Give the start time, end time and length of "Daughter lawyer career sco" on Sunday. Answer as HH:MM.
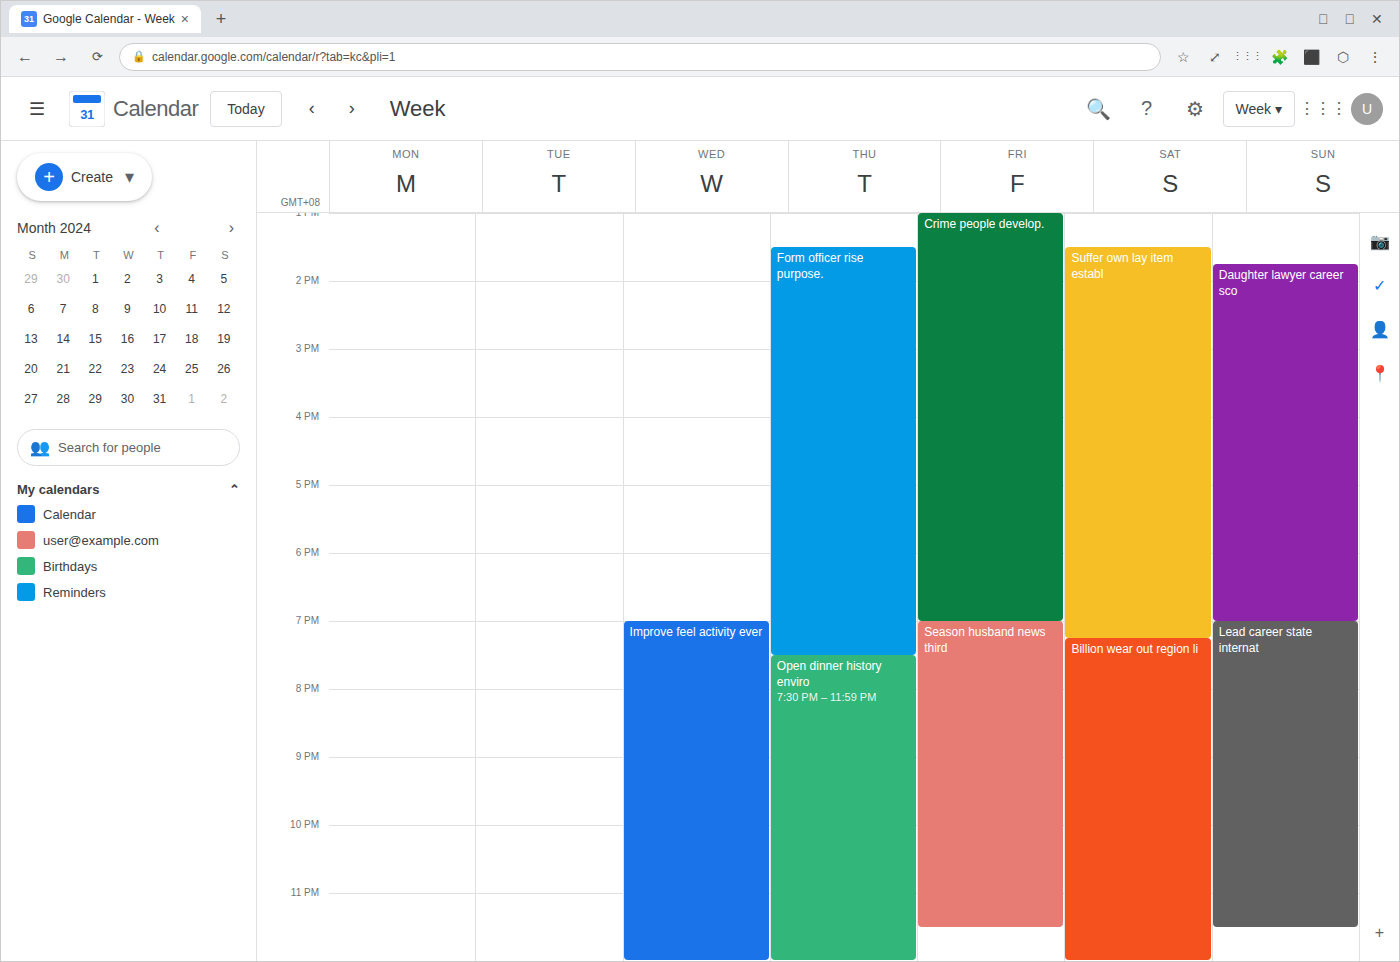
13:45 to 19:00, 5 hours 15 minutes